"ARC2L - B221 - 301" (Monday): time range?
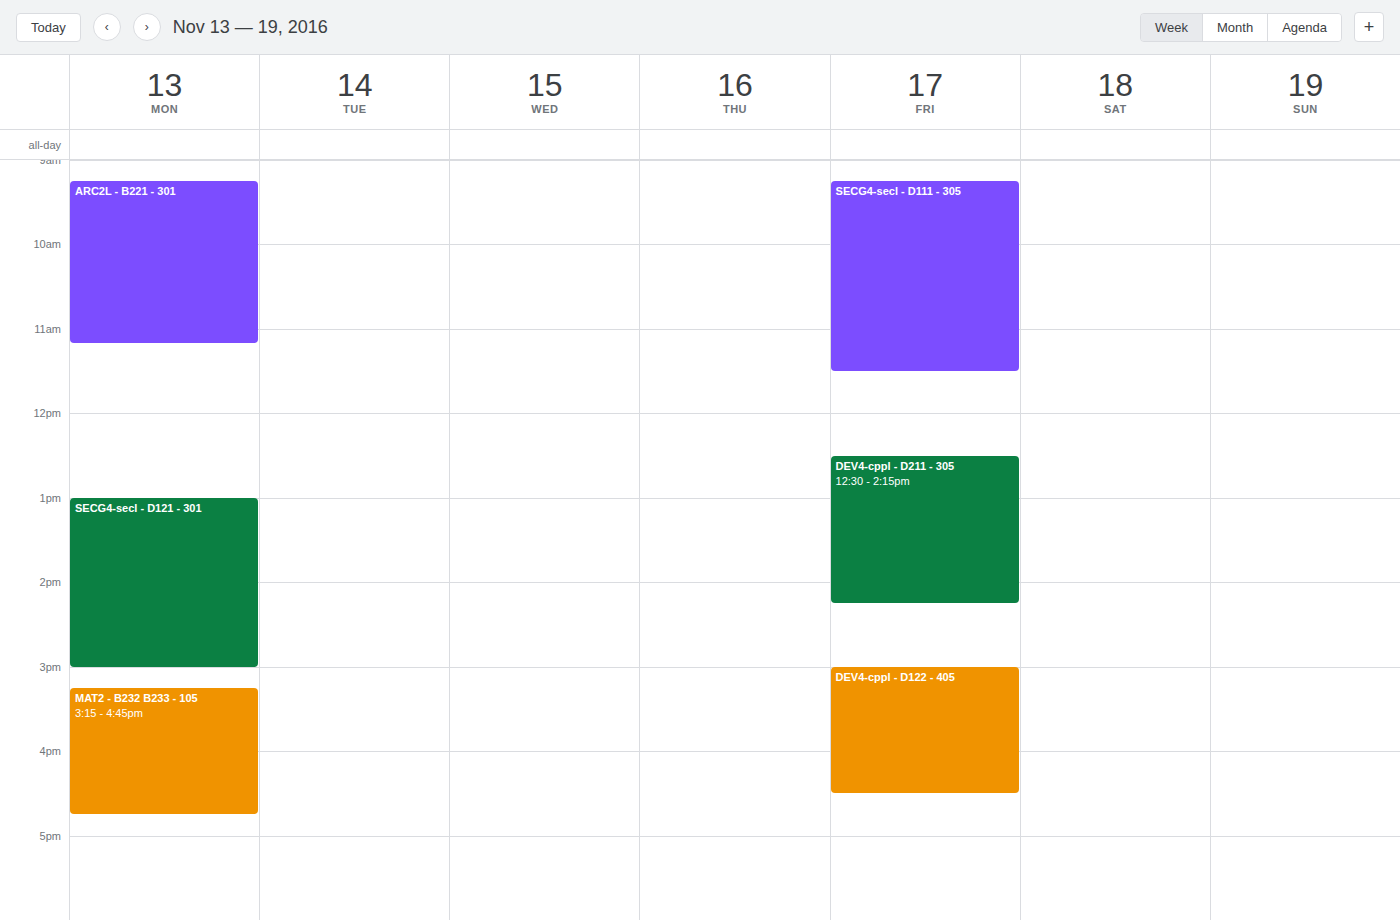
9:15 AM to 11:10 AM